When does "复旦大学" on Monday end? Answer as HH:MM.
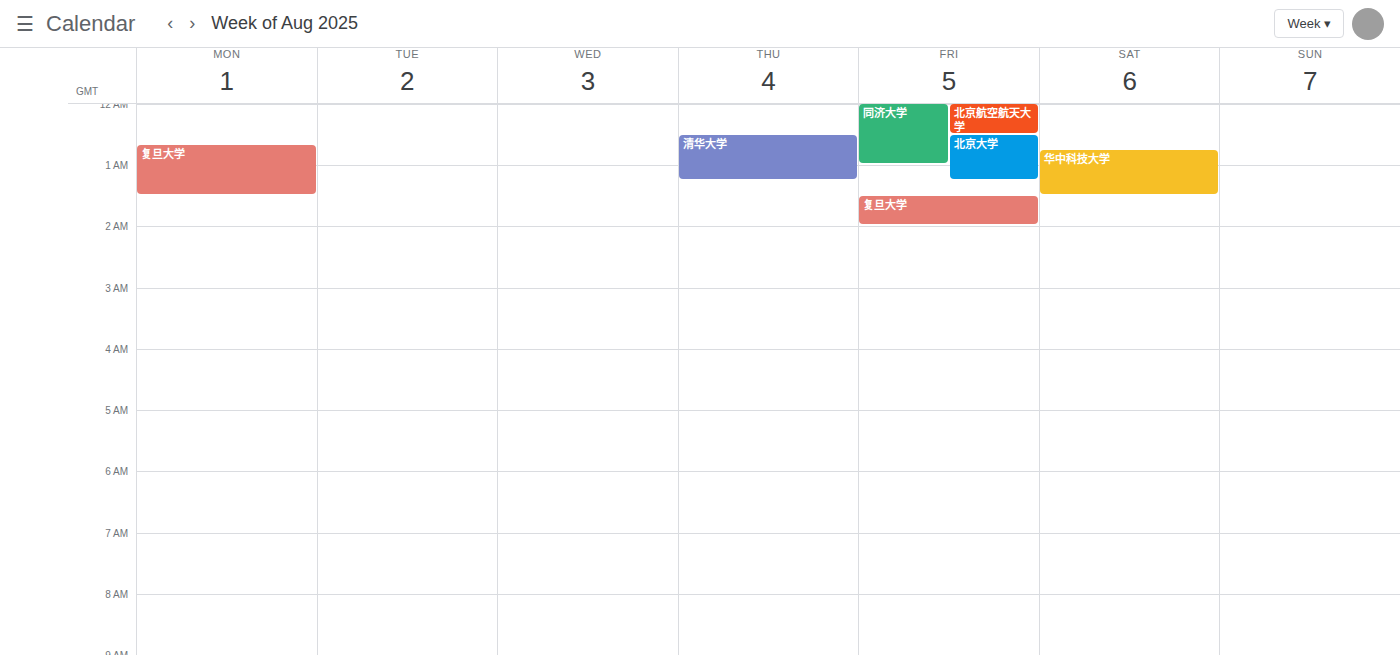
01:30